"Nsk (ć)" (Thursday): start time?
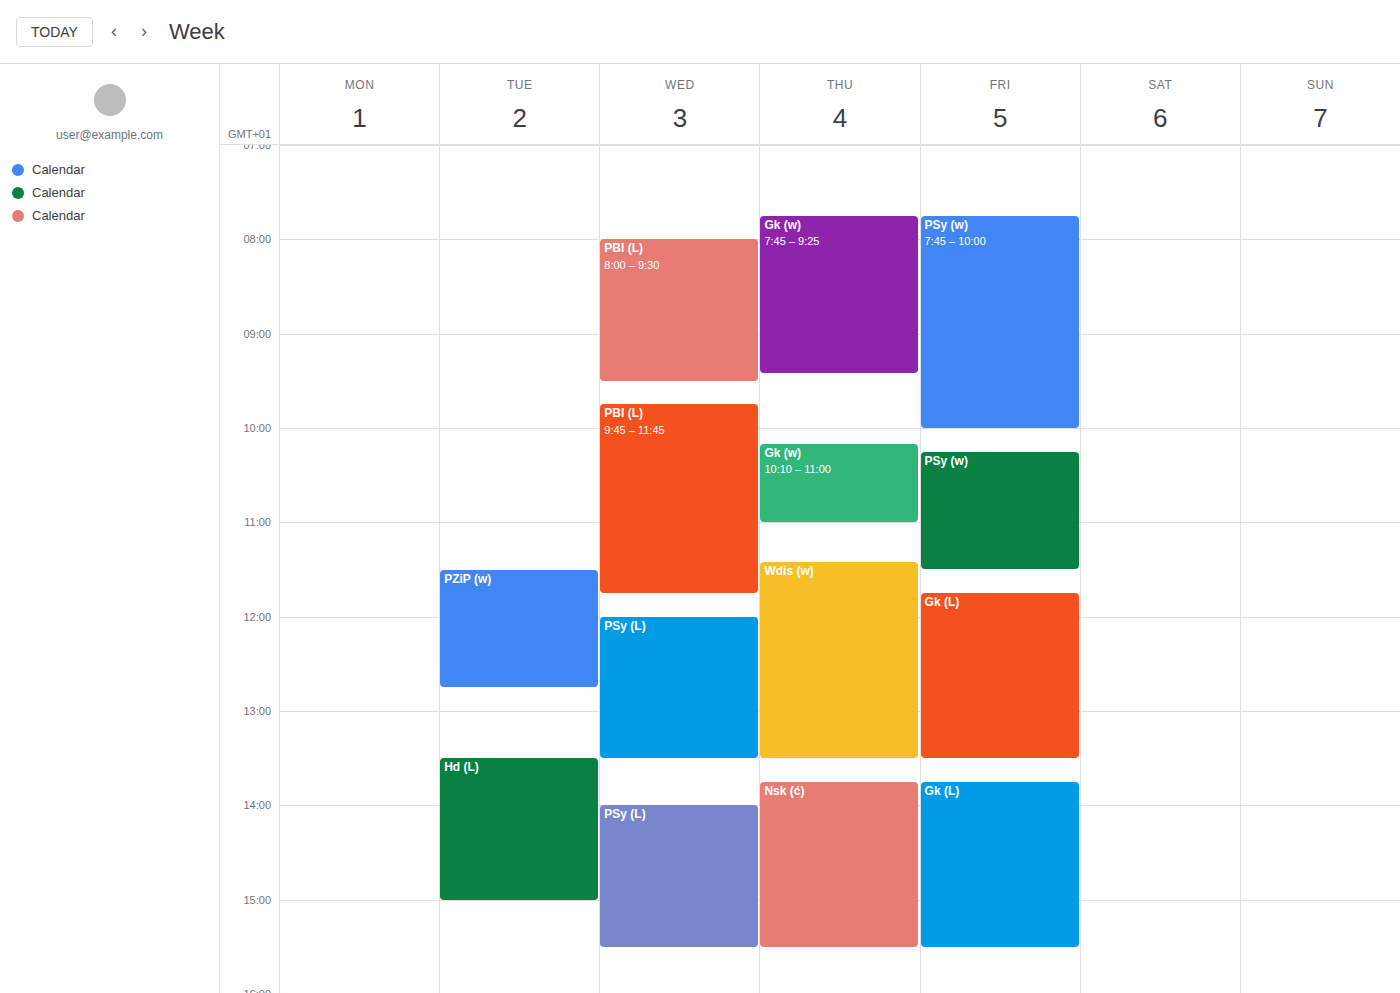
1:45 PM